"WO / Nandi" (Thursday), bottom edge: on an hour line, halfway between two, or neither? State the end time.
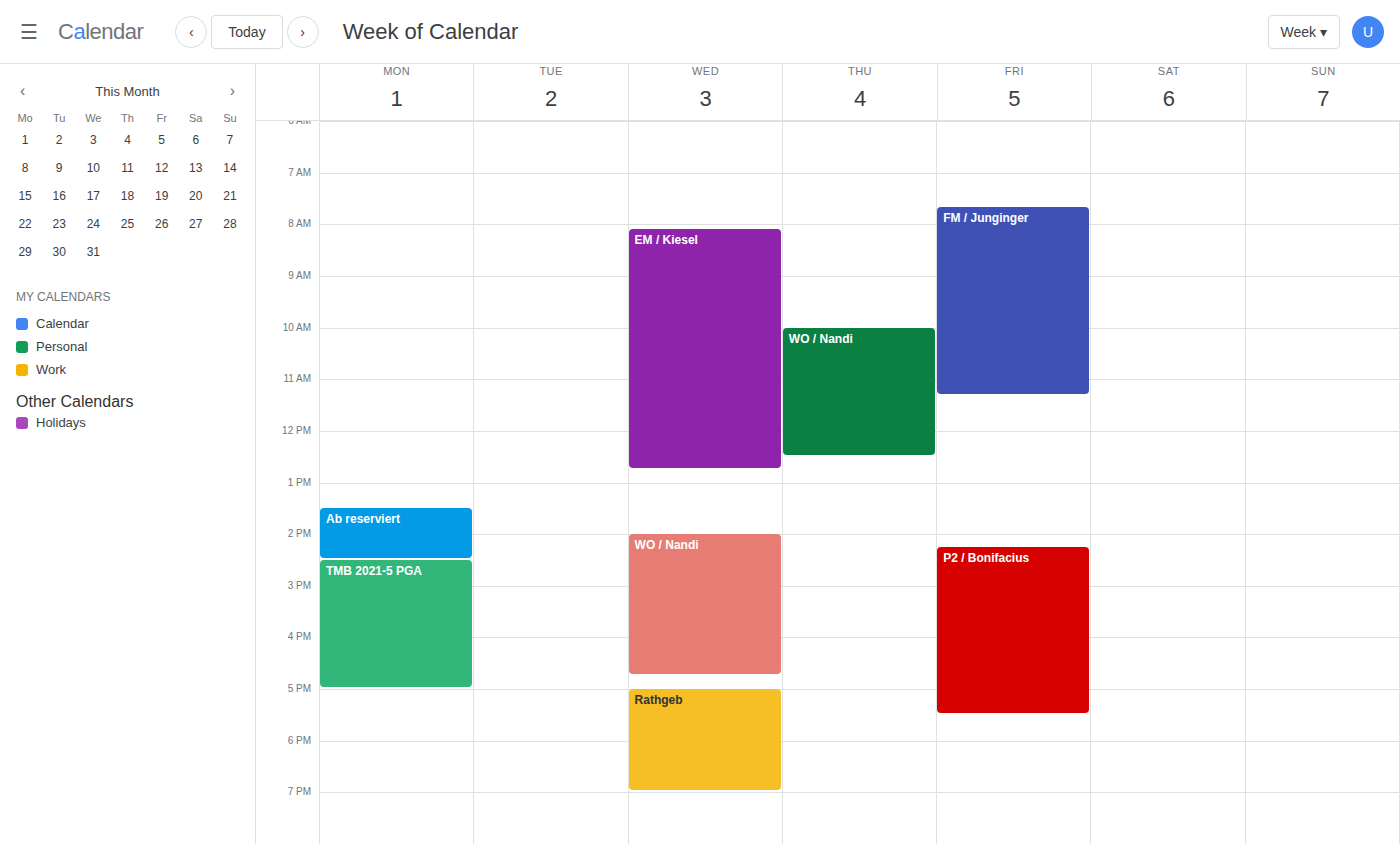
12:30 PM -- halfway between the 12 PM and 1 PM lines.